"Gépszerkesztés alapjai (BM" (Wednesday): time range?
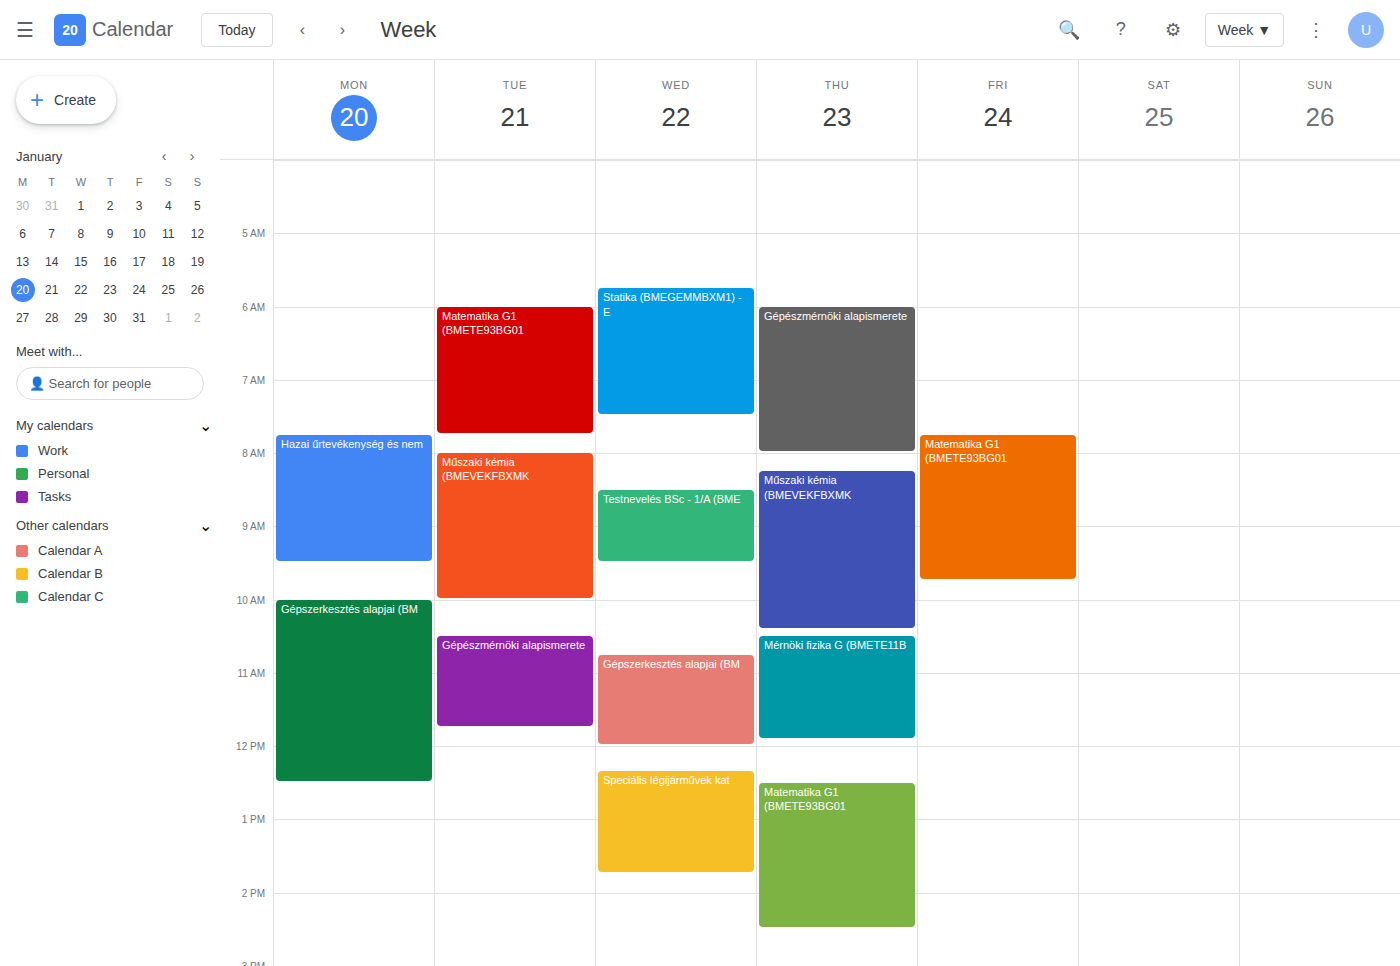
10:45 AM to 12:00 PM